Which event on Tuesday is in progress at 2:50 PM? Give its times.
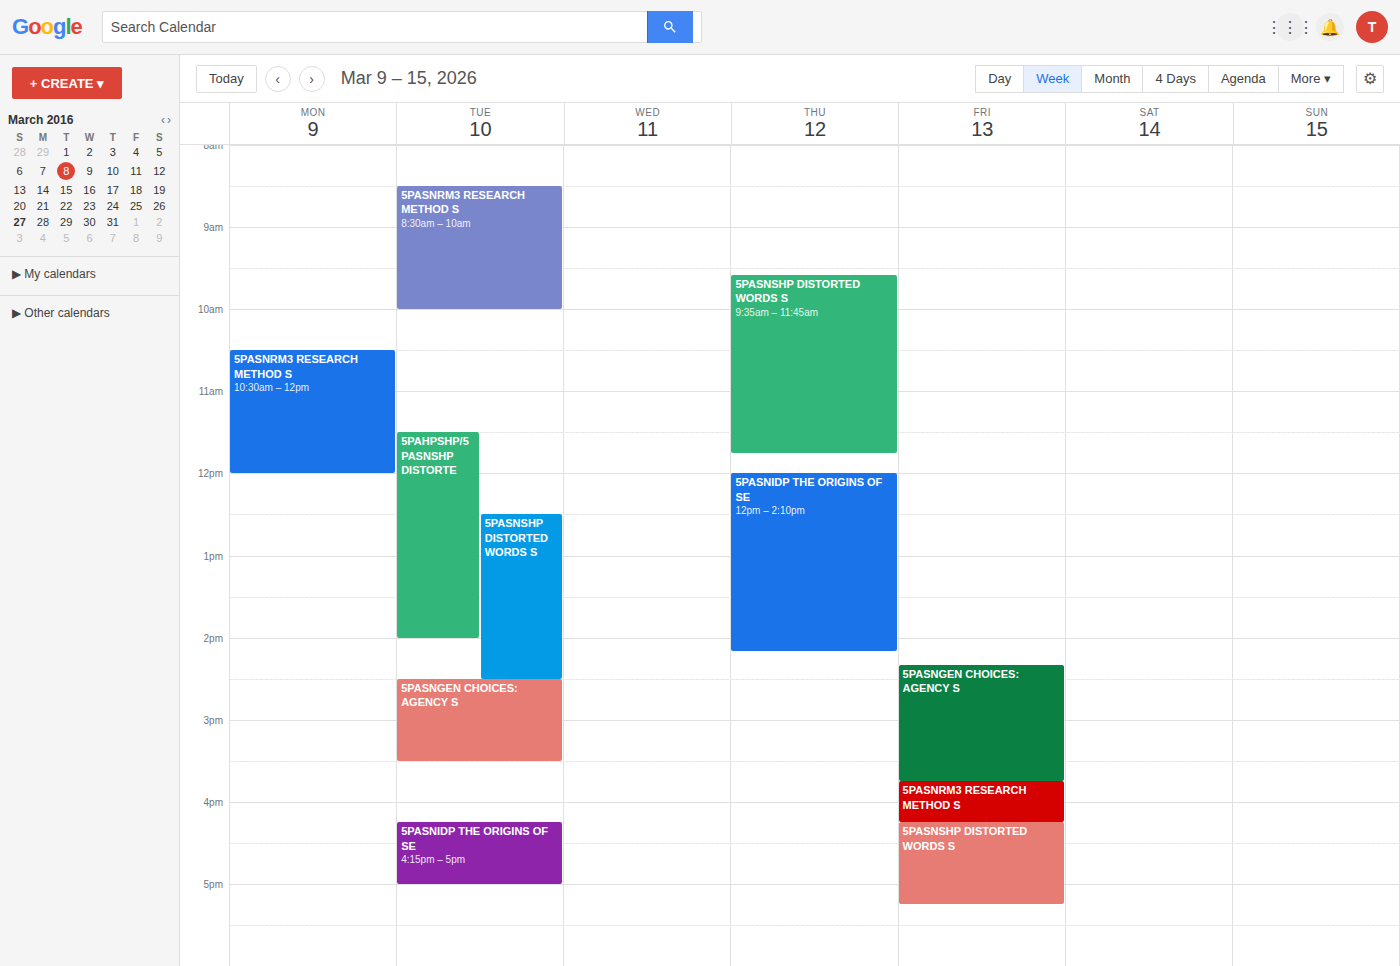
"5PASNGEN CHOICES: AGENCY S", 2:30 PM to 3:30 PM